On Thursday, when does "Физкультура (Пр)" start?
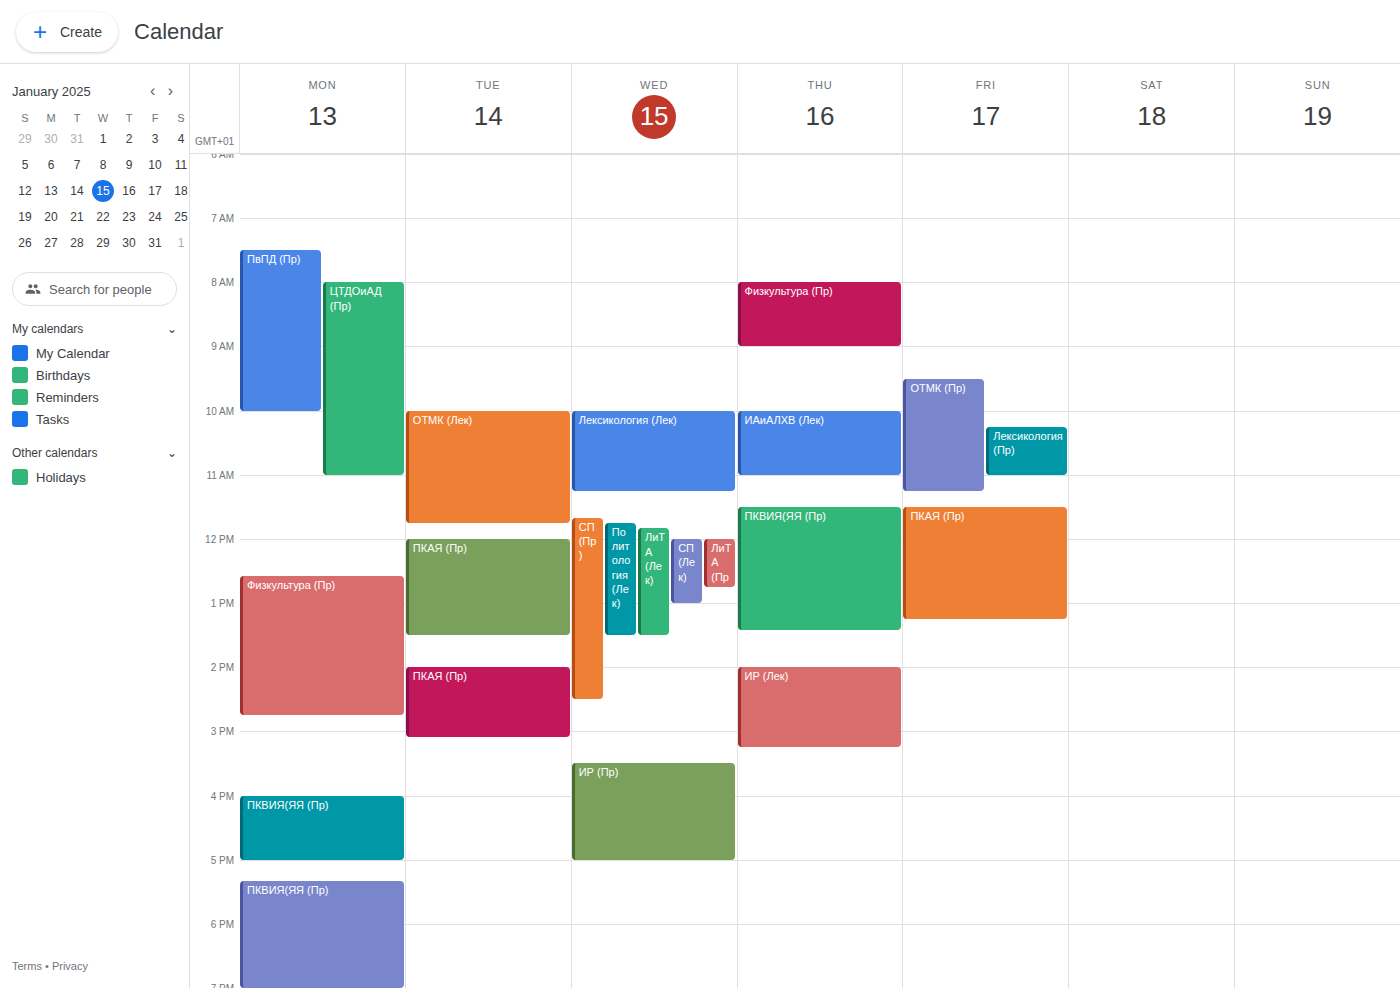
8:00 AM